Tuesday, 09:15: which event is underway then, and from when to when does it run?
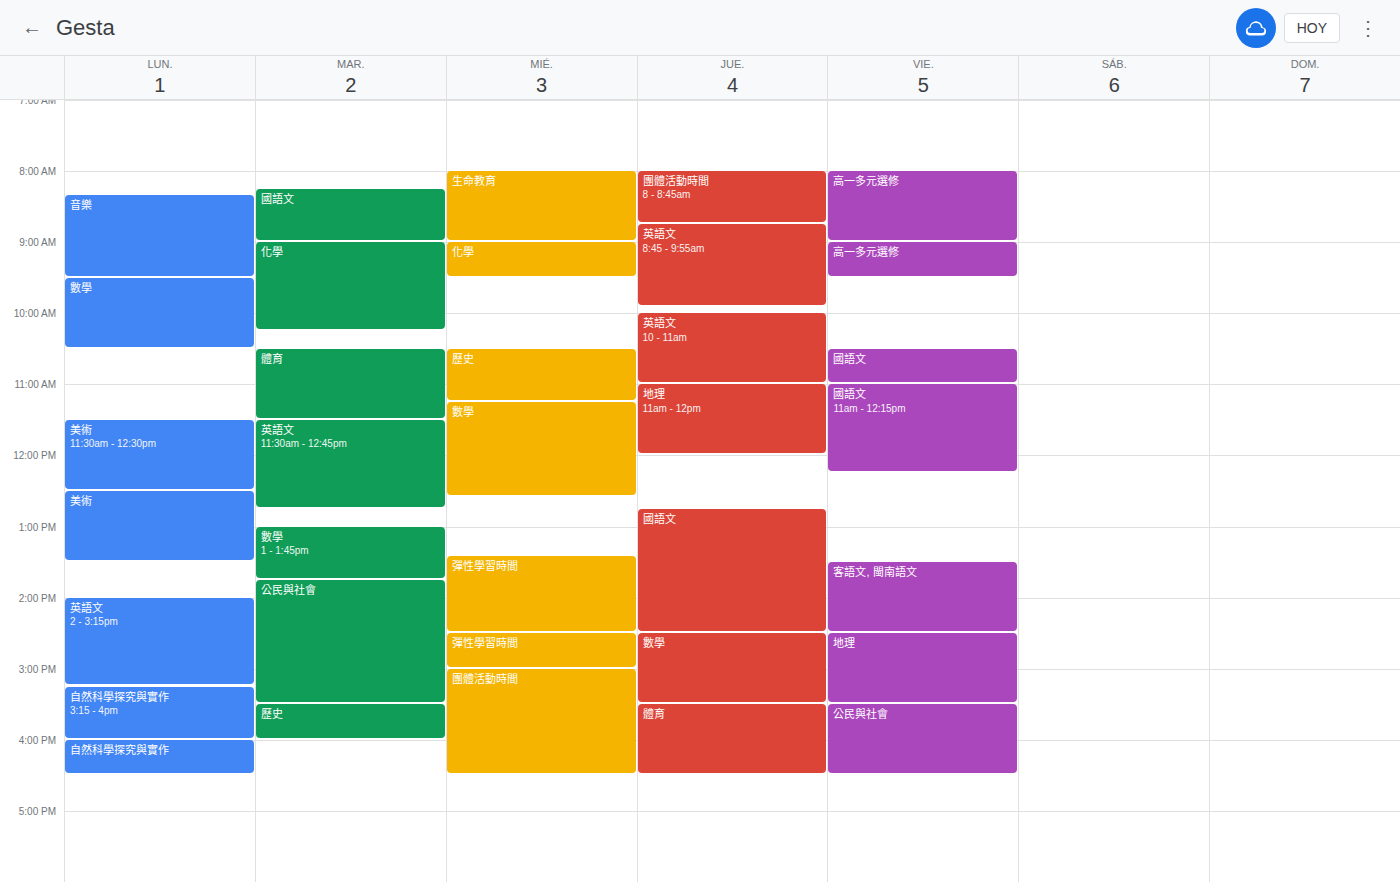
"化學", 09:00 to 10:15